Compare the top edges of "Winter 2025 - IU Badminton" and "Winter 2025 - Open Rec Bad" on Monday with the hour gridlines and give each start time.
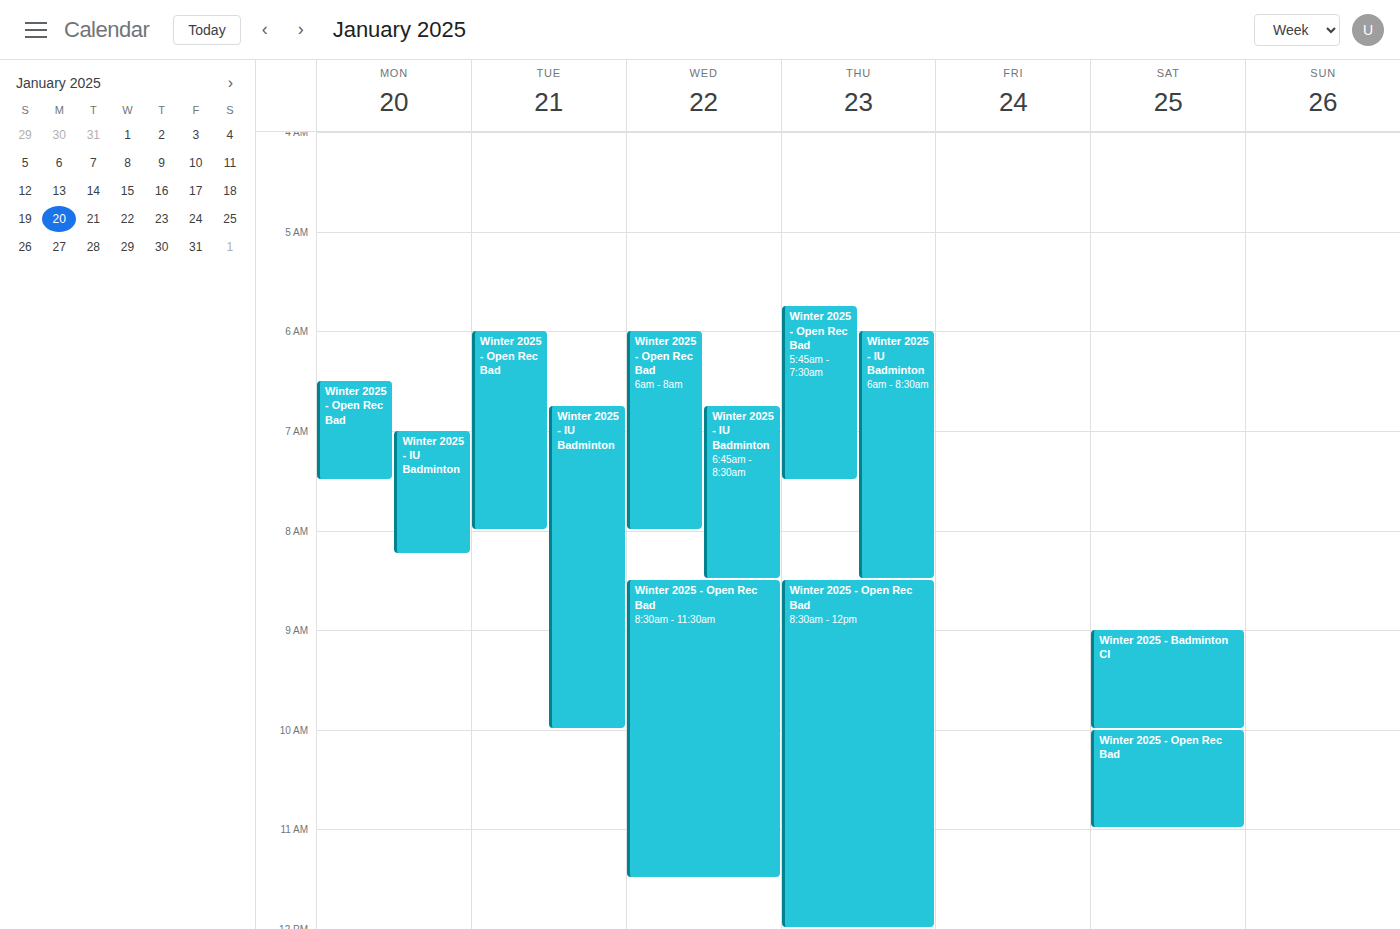
"Winter 2025 - IU Badminton": 7:00 AM, exactly on the 7 AM line. "Winter 2025 - Open Rec Bad": 6:30 AM, halfway between the 6 AM and 7 AM lines.